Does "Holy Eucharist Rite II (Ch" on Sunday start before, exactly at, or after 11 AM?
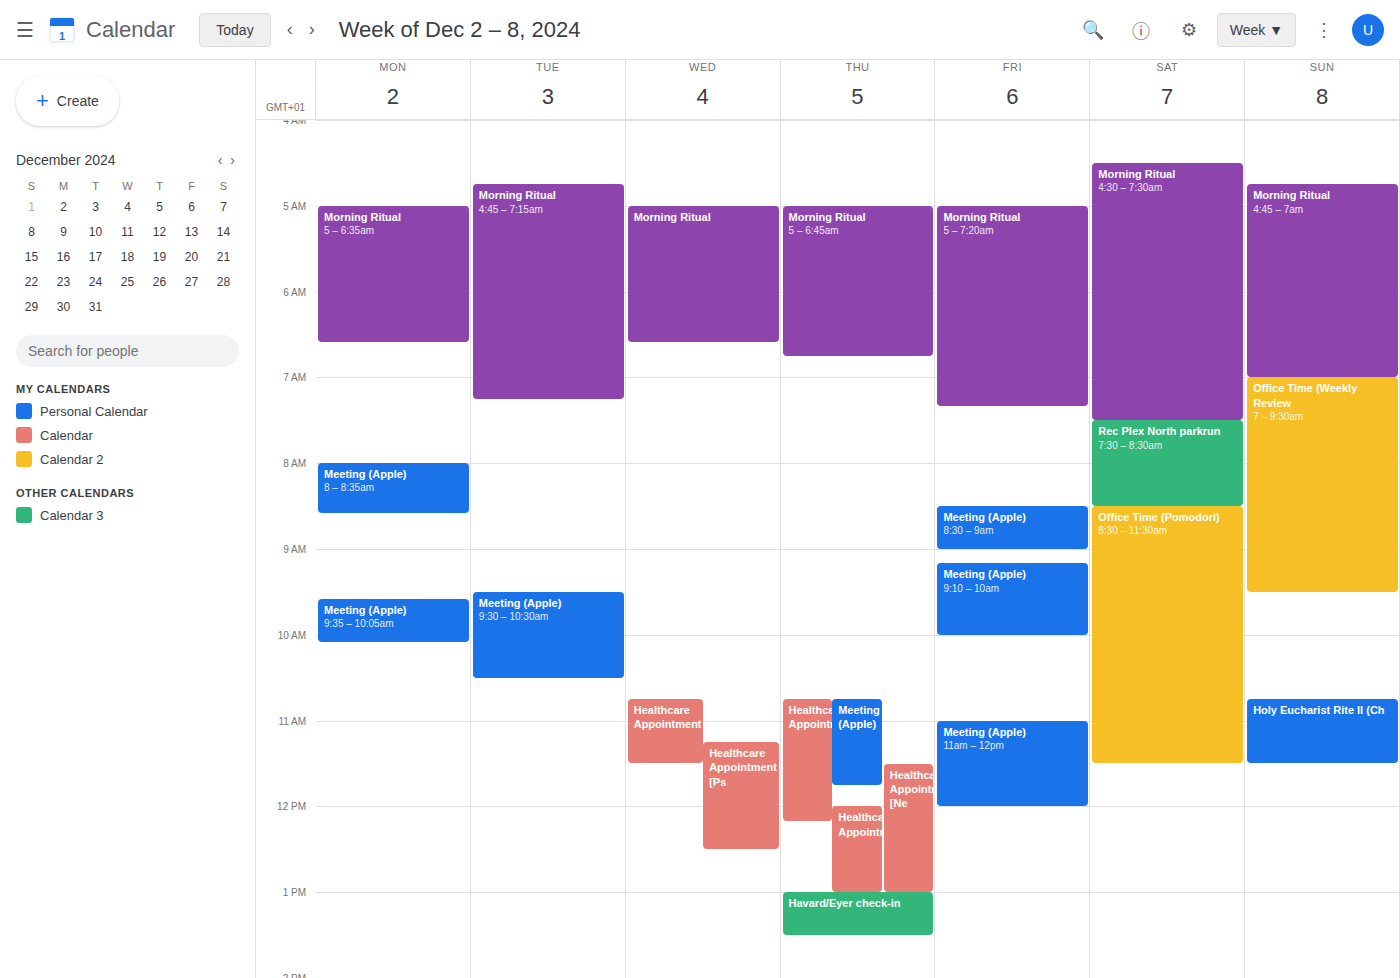
10:45 AM -- before 11 AM, 15 minutes above the 11 AM line.